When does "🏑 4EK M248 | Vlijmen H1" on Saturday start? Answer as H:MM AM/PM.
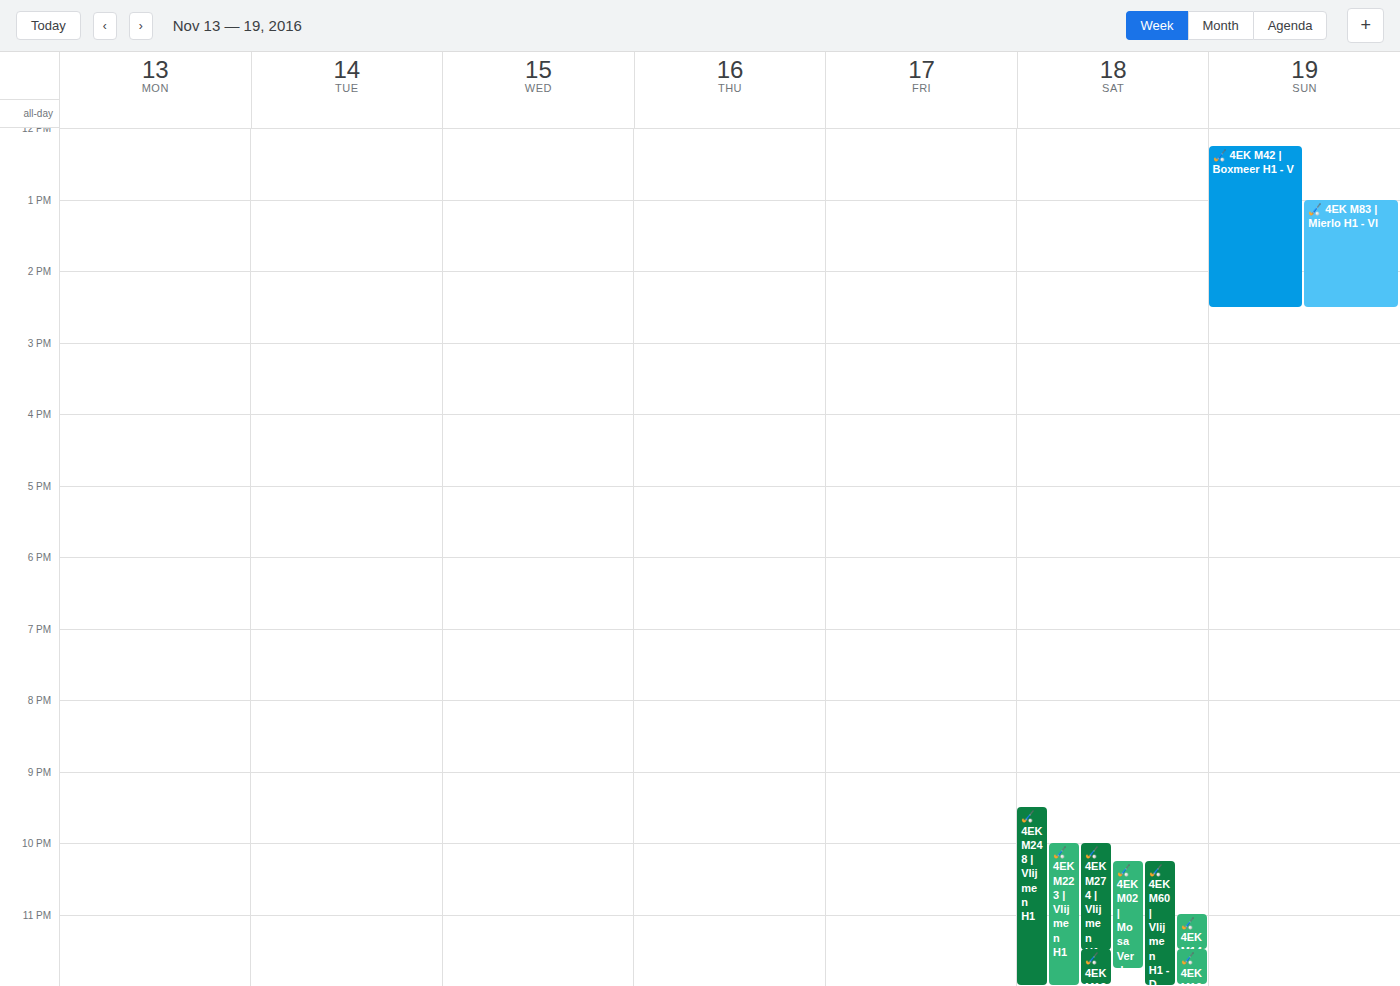
9:30 PM